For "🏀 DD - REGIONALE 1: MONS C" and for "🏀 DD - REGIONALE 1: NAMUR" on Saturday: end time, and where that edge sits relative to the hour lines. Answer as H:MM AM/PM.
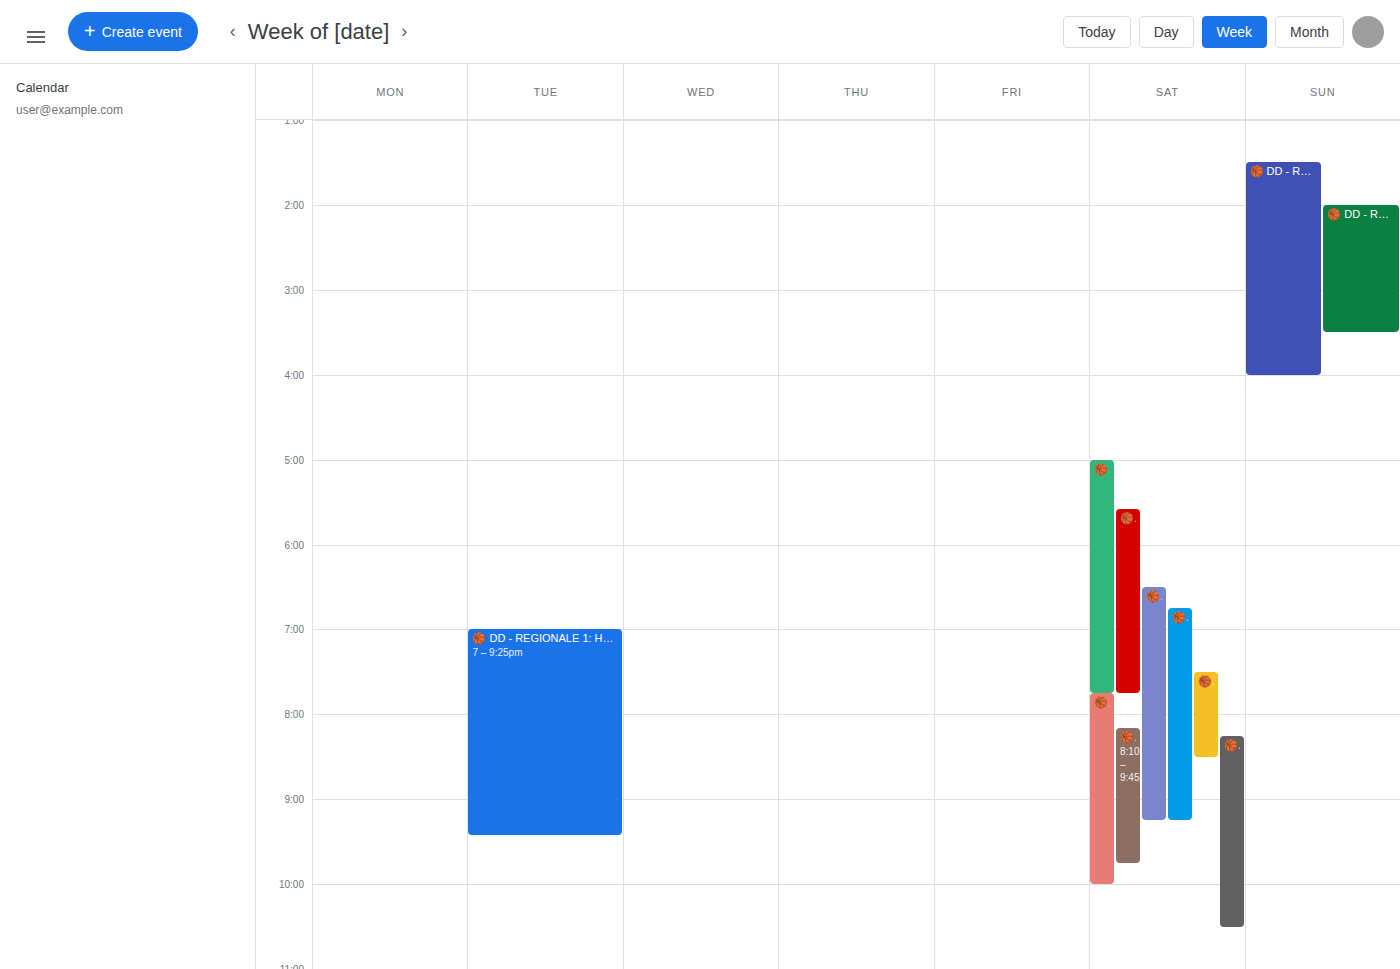
"🏀 DD - REGIONALE 1: MONS C": 7:45 PM, neither: three quarters of the way from the 7 PM line to the 8 PM line. "🏀 DD - REGIONALE 1: NAMUR": 9:15 PM, neither: a quarter of the way from the 9 PM line to the 10 PM line.